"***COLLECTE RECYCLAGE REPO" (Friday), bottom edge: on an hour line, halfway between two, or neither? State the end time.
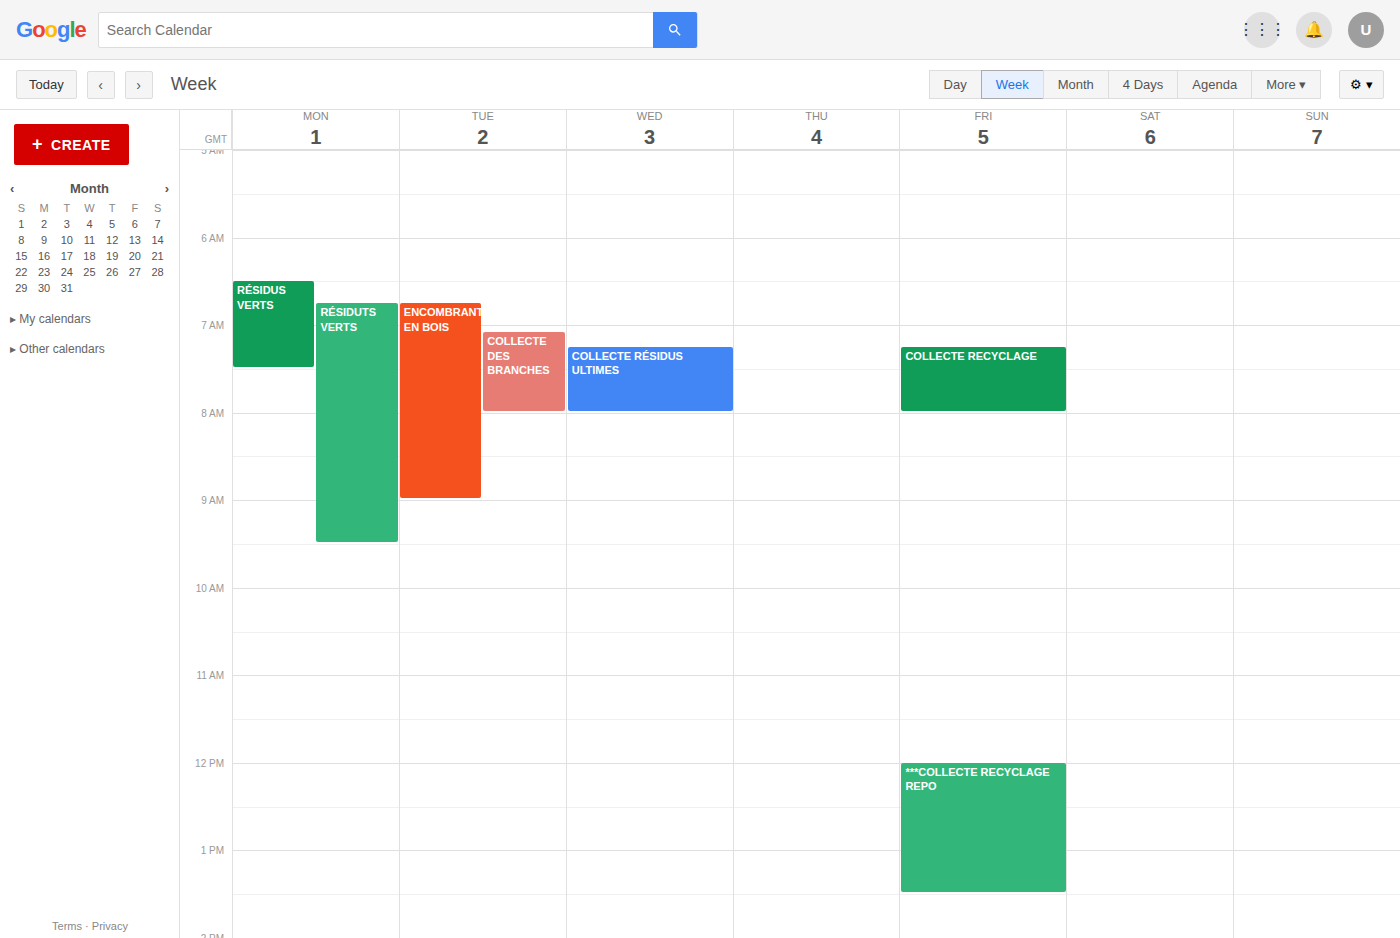
1:30 PM -- halfway between the 1 PM and 2 PM lines.